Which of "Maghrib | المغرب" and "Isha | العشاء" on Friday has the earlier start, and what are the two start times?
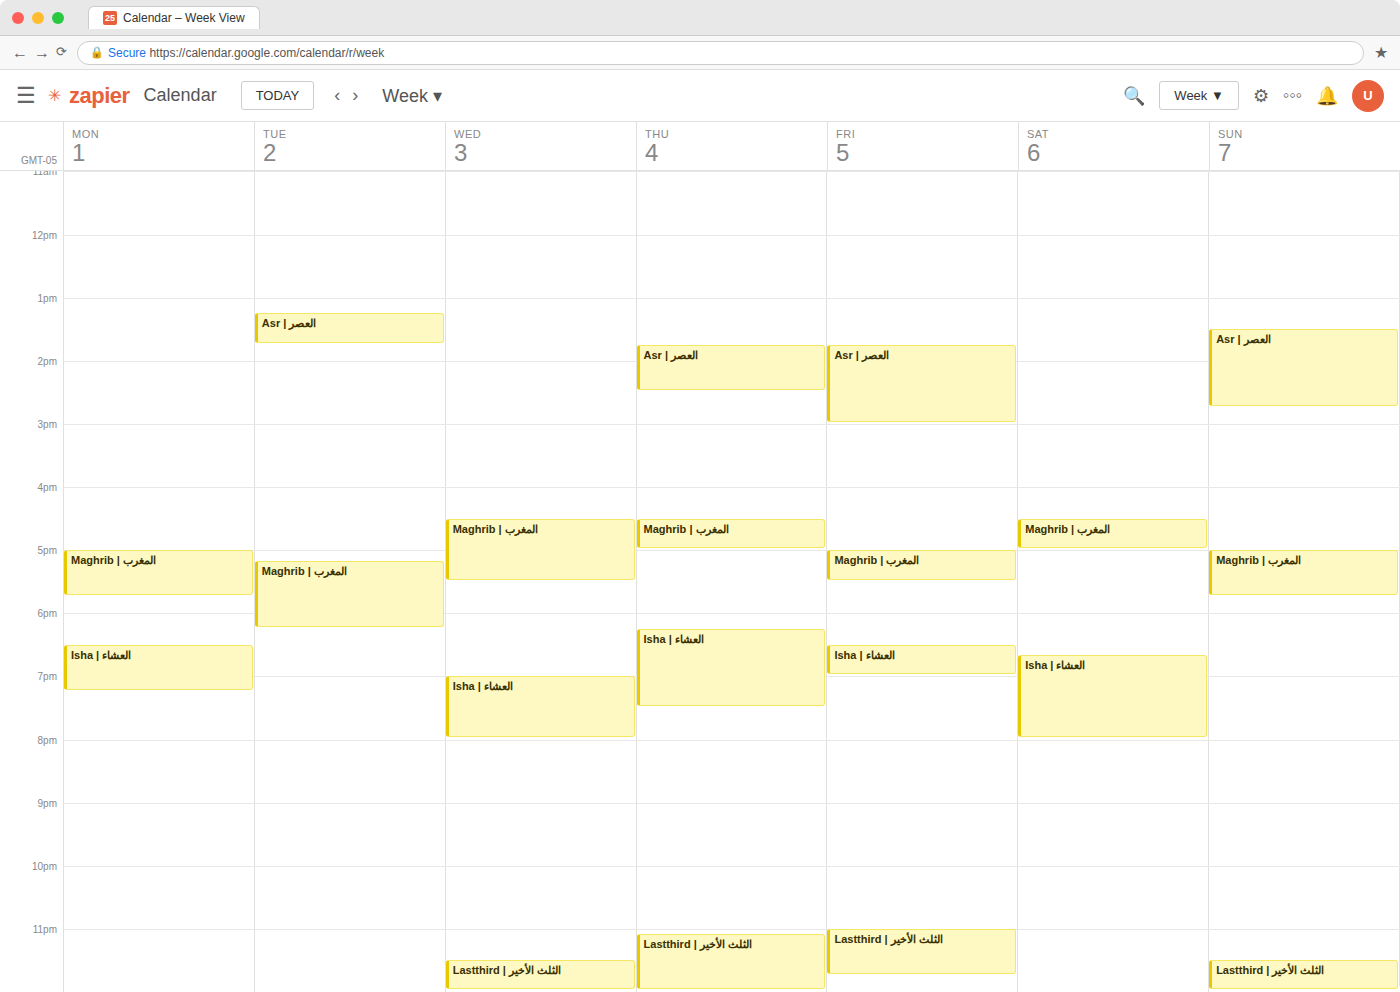
"Maghrib | المغرب" 5:00 PM; "Isha | العشاء" 6:30 PM.